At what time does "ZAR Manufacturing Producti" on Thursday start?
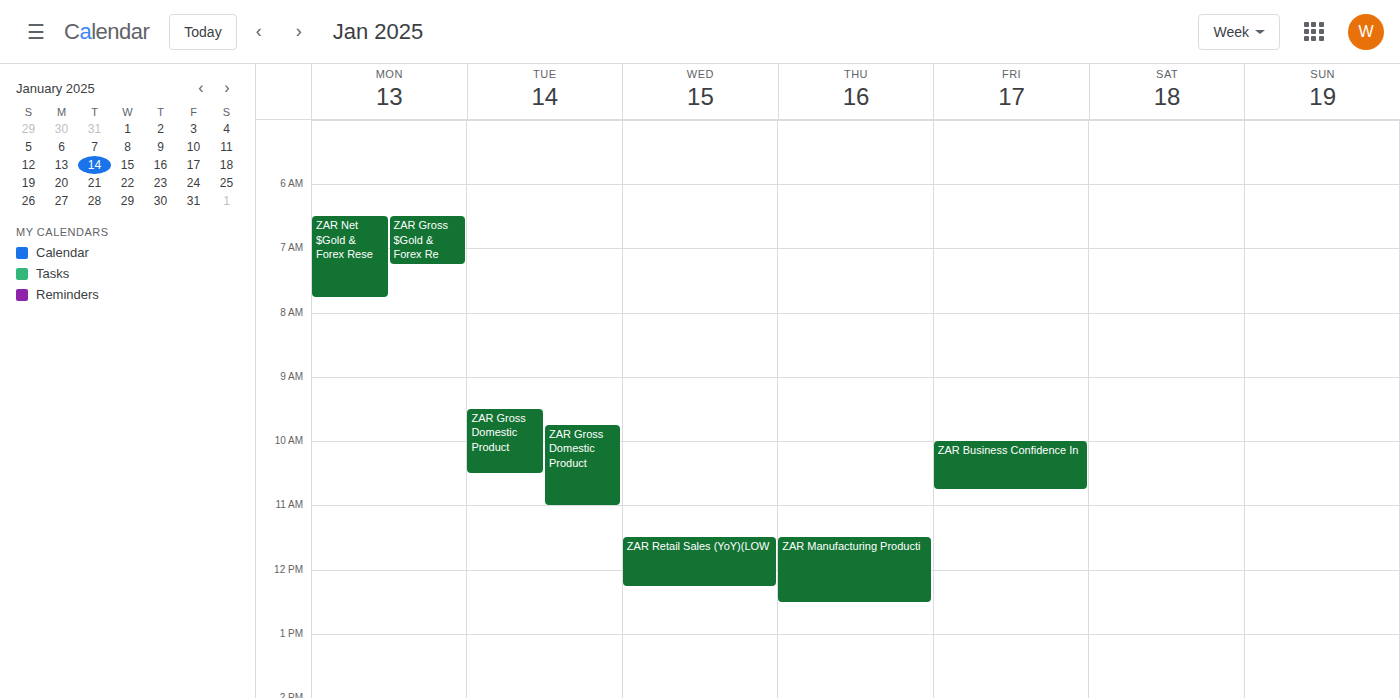
11:30 AM